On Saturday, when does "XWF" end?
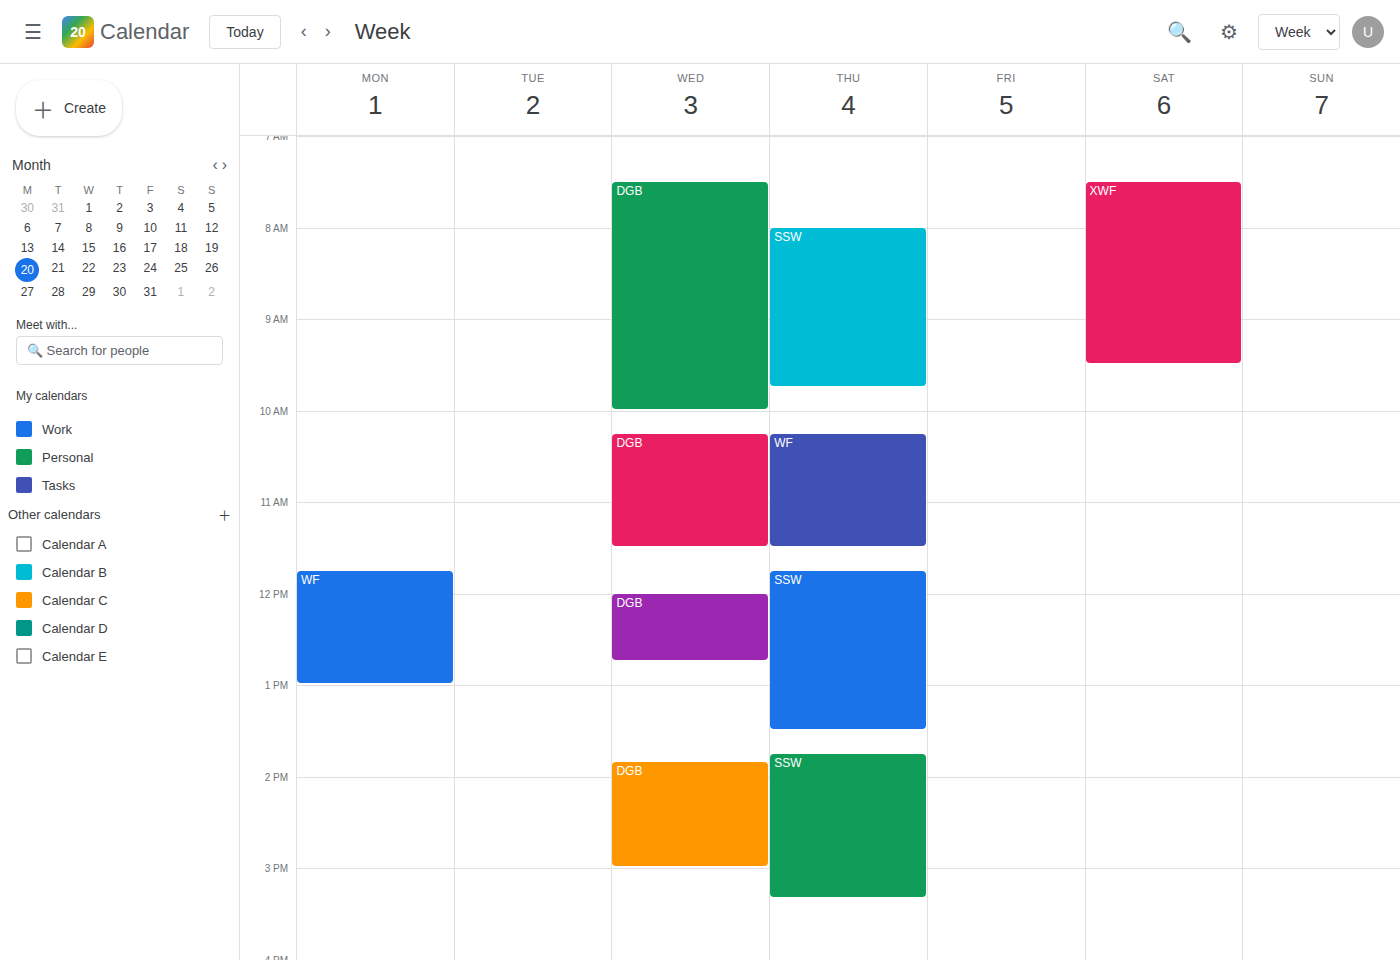
9:30 AM